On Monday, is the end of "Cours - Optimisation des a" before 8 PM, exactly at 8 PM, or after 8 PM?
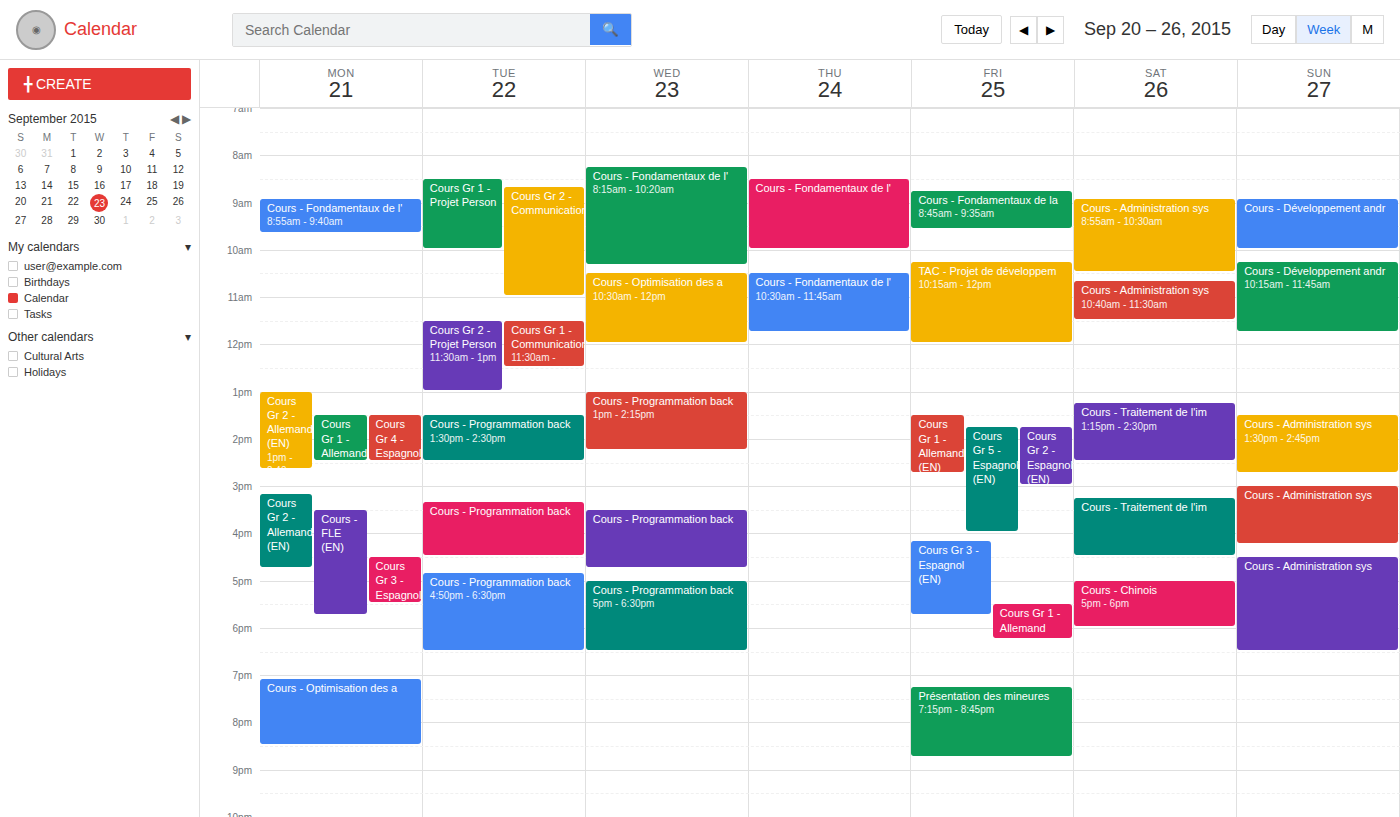
8:30 PM -- after 8 PM, 30 minutes below the 8 PM line.